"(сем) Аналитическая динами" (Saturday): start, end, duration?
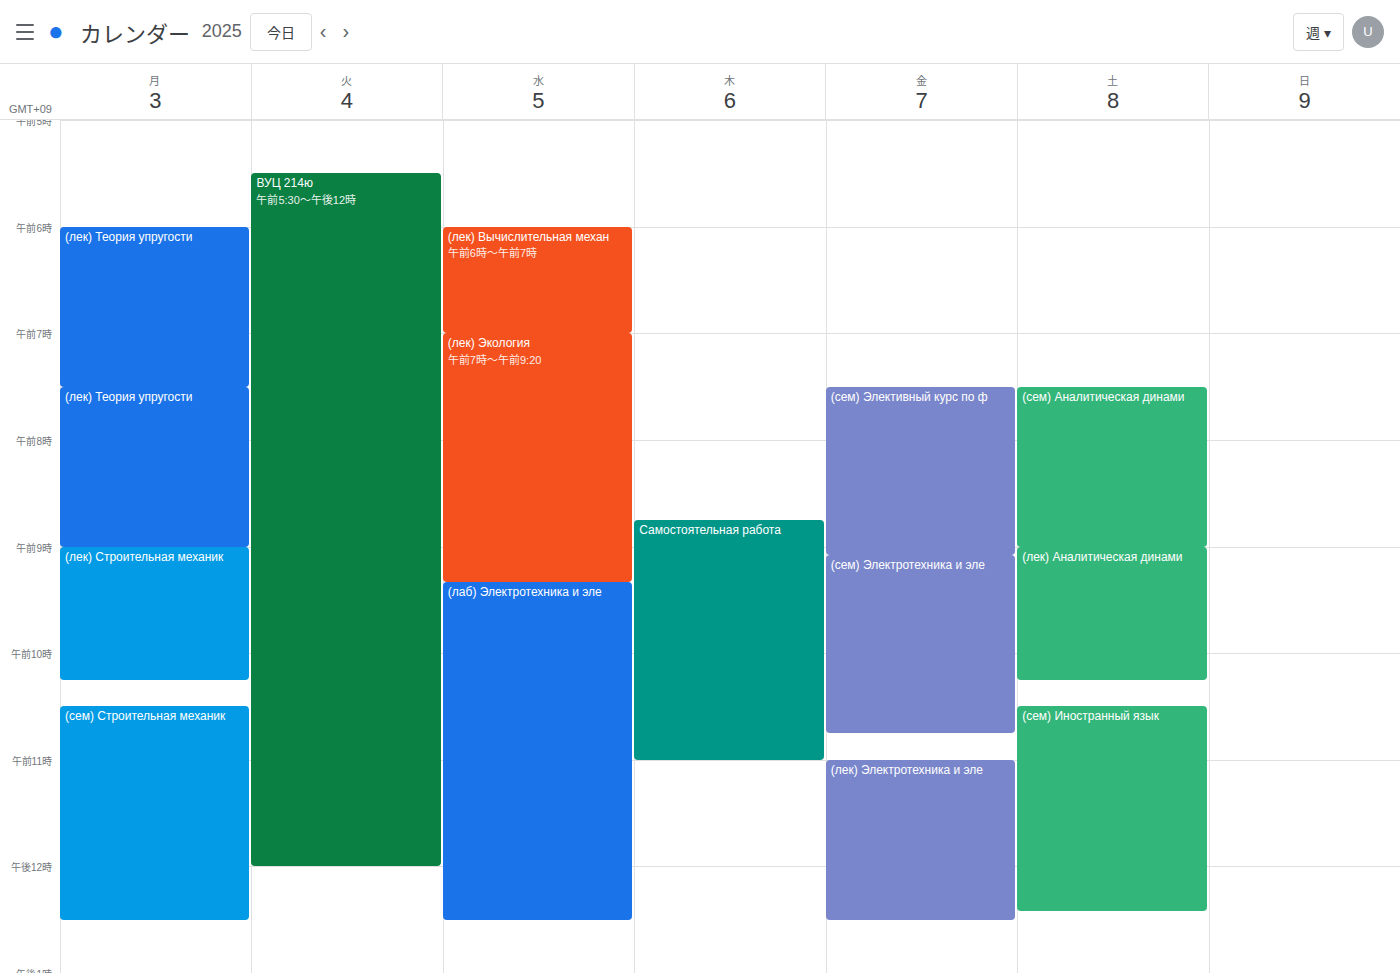
7:30 AM to 9:00 AM, 1 hour 30 minutes